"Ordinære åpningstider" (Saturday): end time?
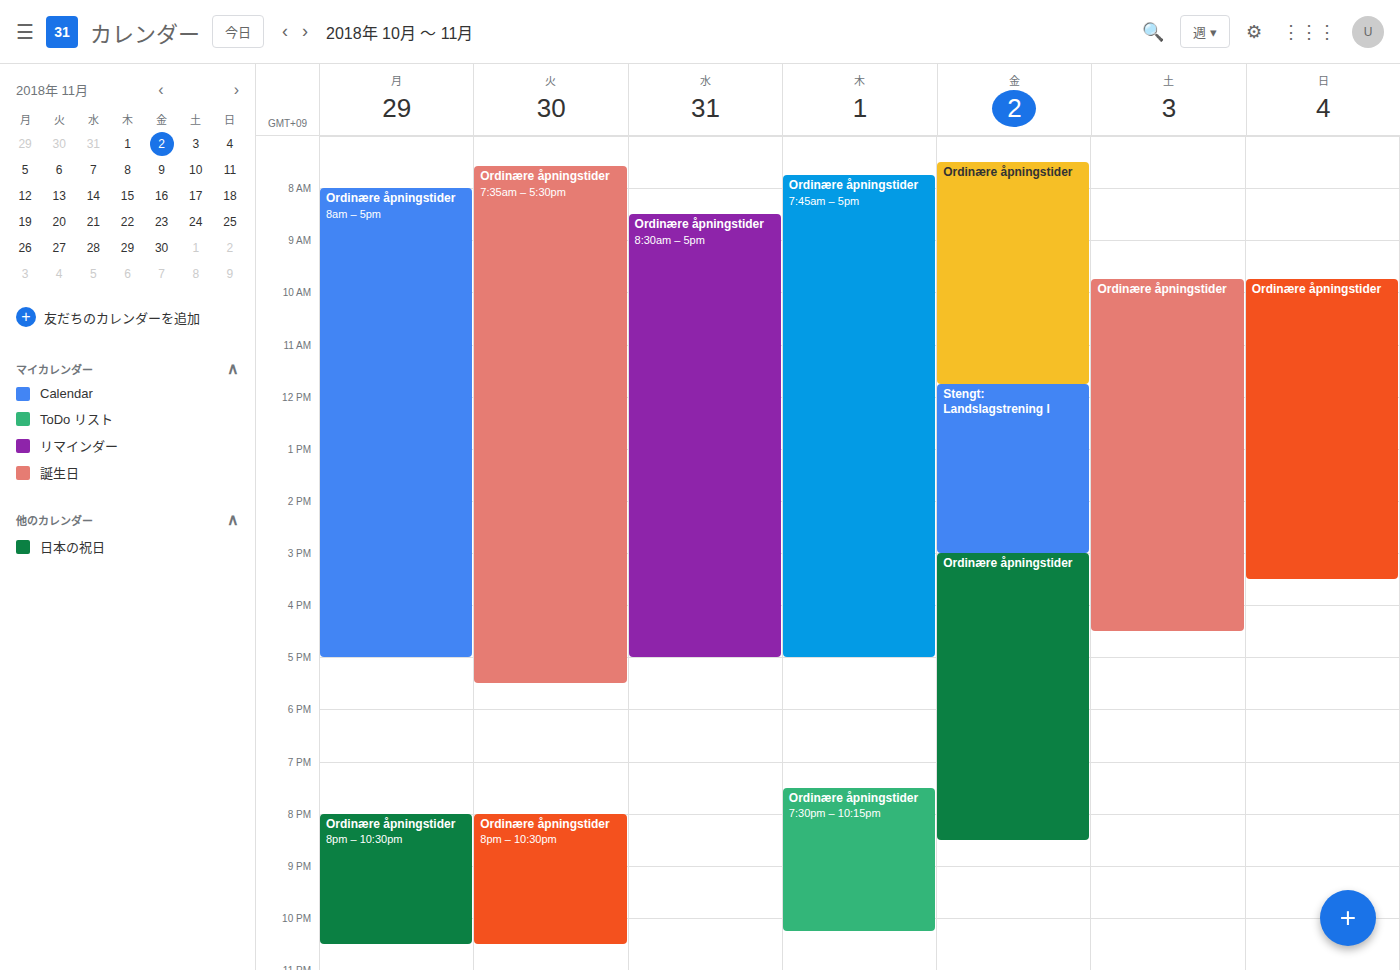
16:30